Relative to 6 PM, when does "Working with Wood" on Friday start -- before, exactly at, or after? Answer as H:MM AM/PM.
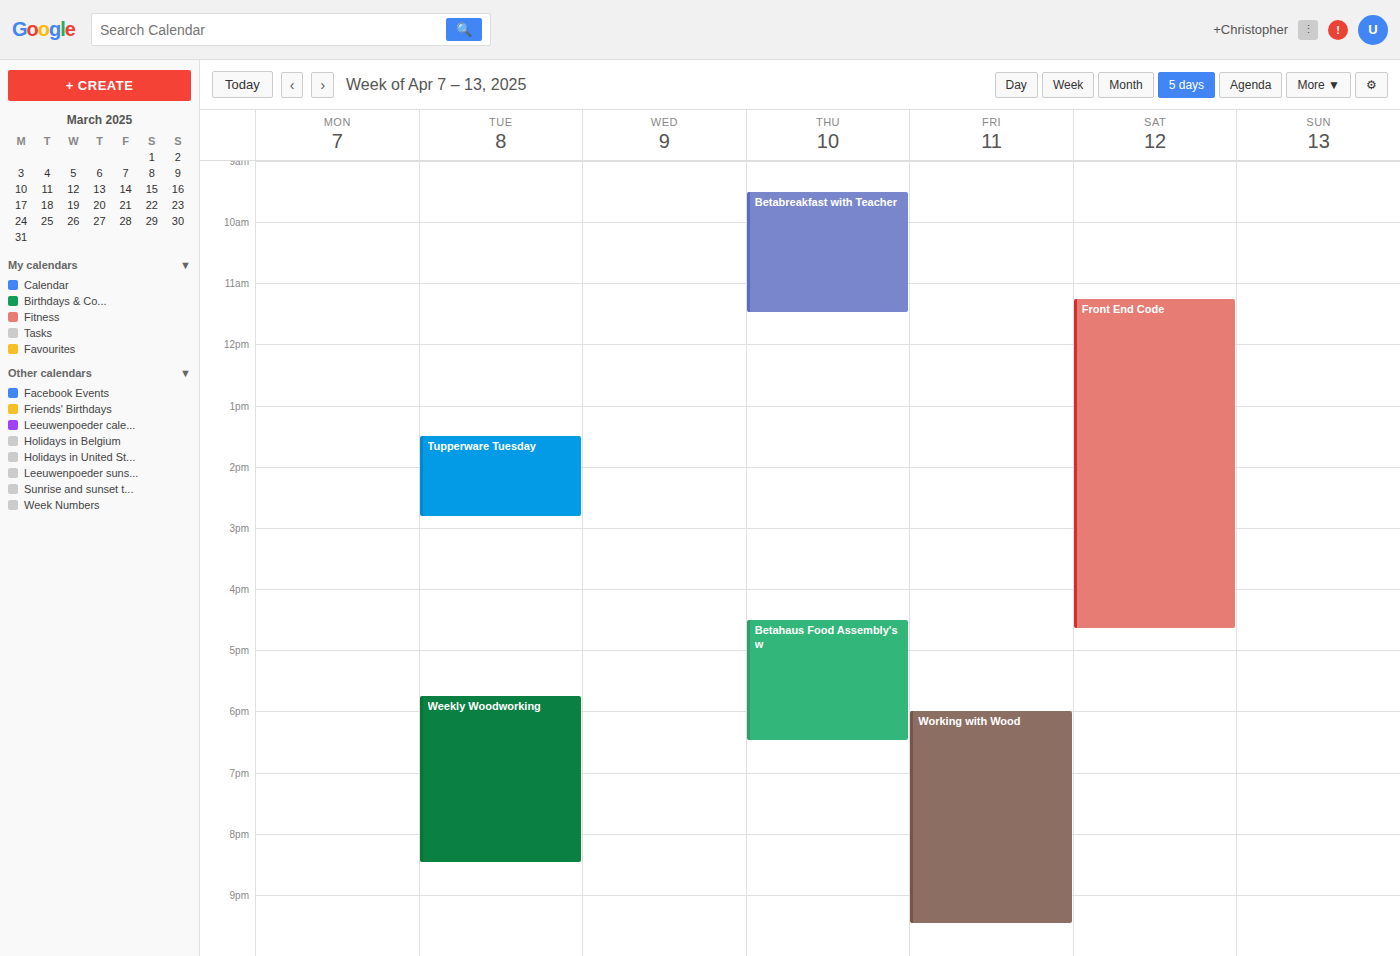
6:00 PM -- exactly at 6 PM, on the 6 PM line.